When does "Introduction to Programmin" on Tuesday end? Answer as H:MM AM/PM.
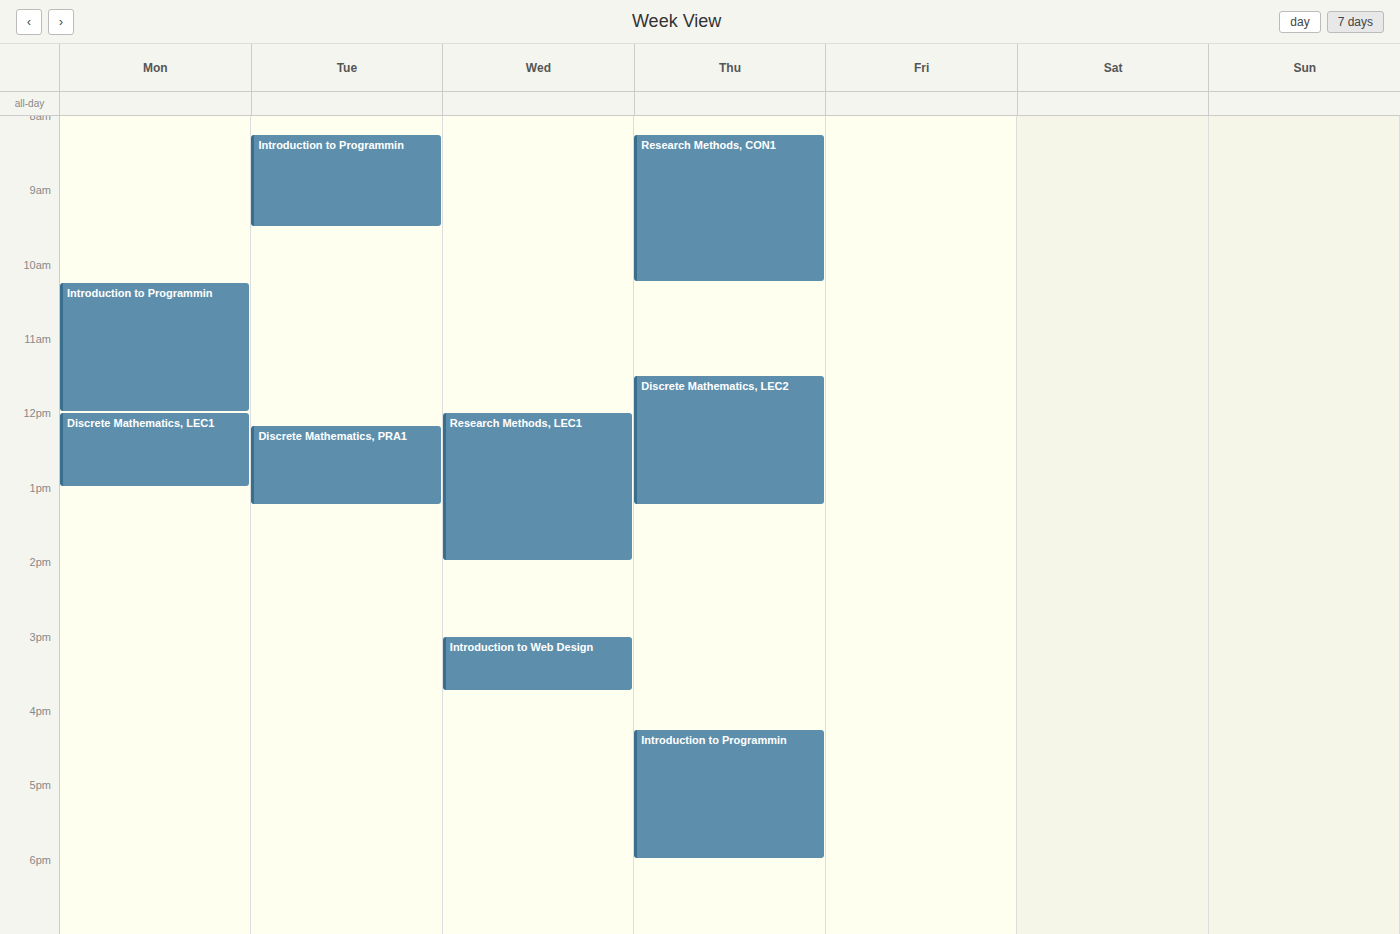
9:30 AM